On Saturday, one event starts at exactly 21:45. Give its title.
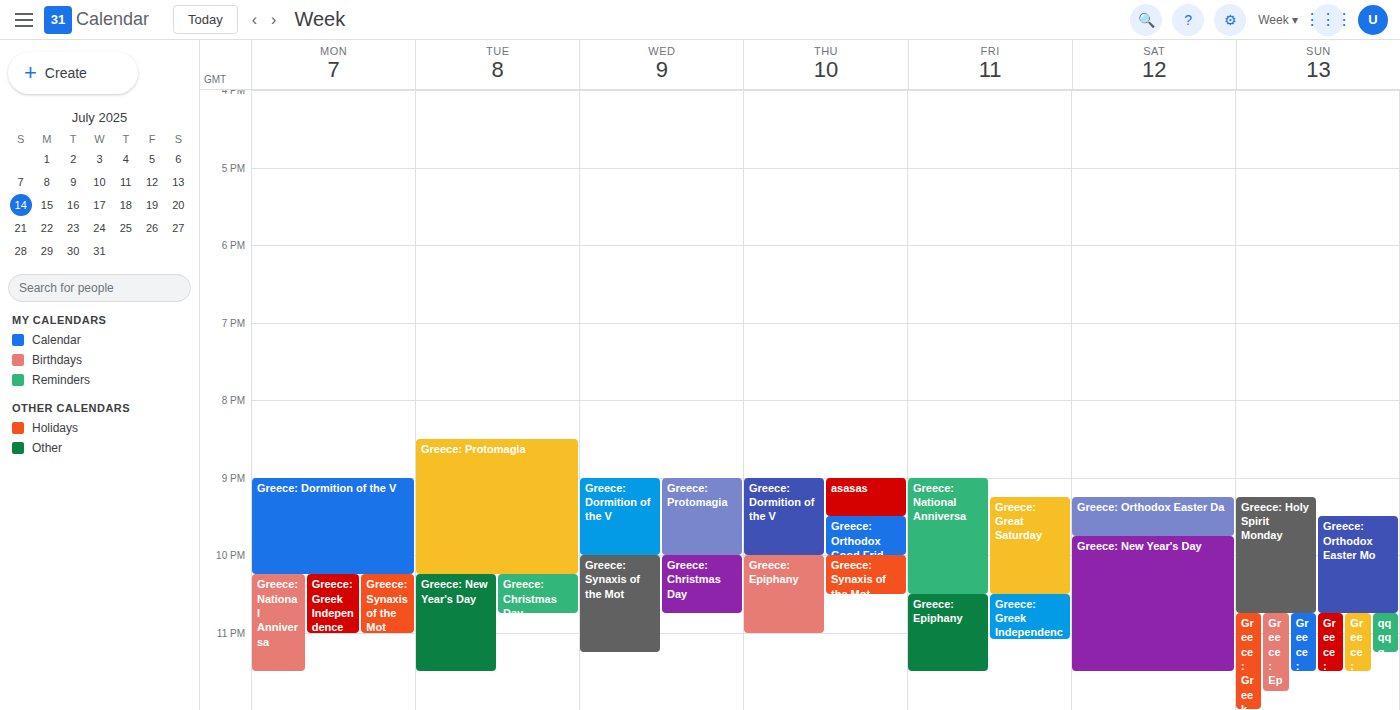
"Greece: New Year's Day"